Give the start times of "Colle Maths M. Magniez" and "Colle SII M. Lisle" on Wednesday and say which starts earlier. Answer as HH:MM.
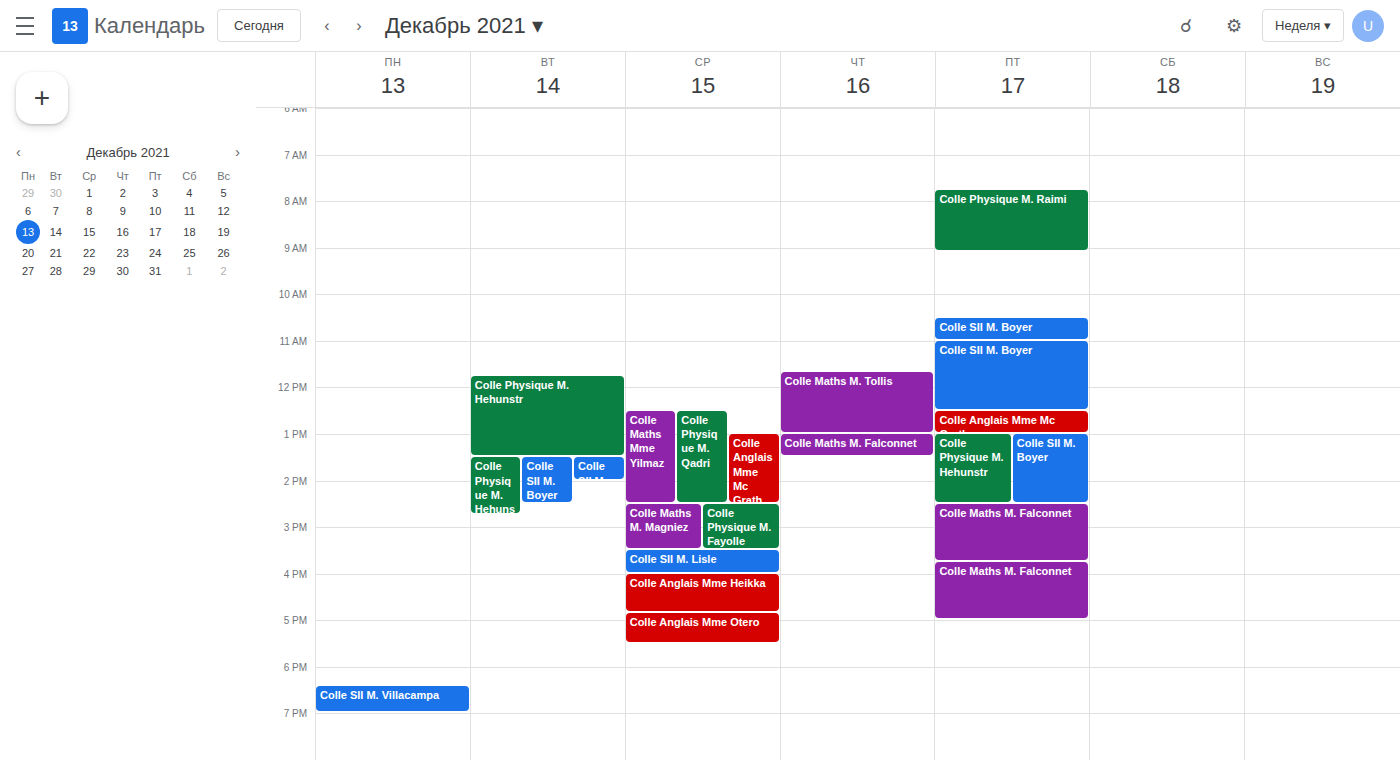
"Colle Maths M. Magniez" 14:30; "Colle SII M. Lisle" 15:30.